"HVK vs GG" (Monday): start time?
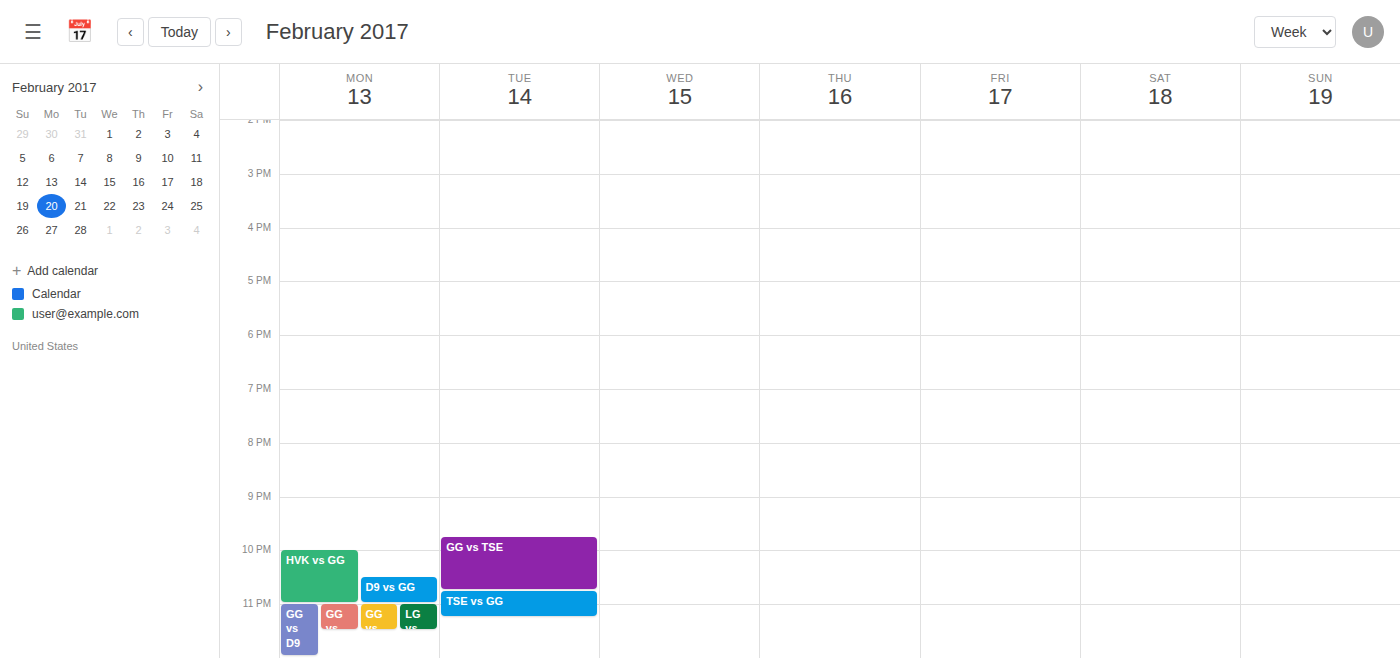
10:00 PM